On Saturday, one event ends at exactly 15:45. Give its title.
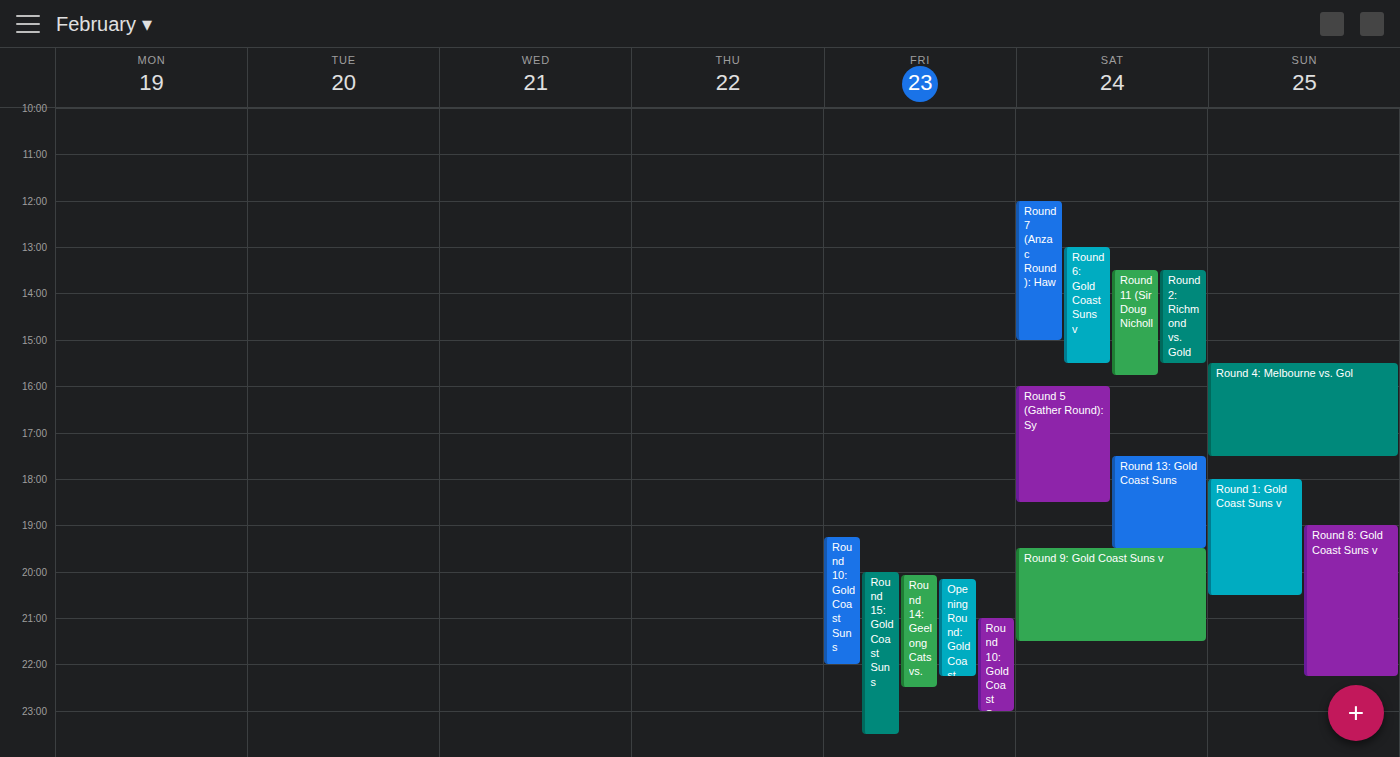
"Round 11 (Sir Doug Nicholl"